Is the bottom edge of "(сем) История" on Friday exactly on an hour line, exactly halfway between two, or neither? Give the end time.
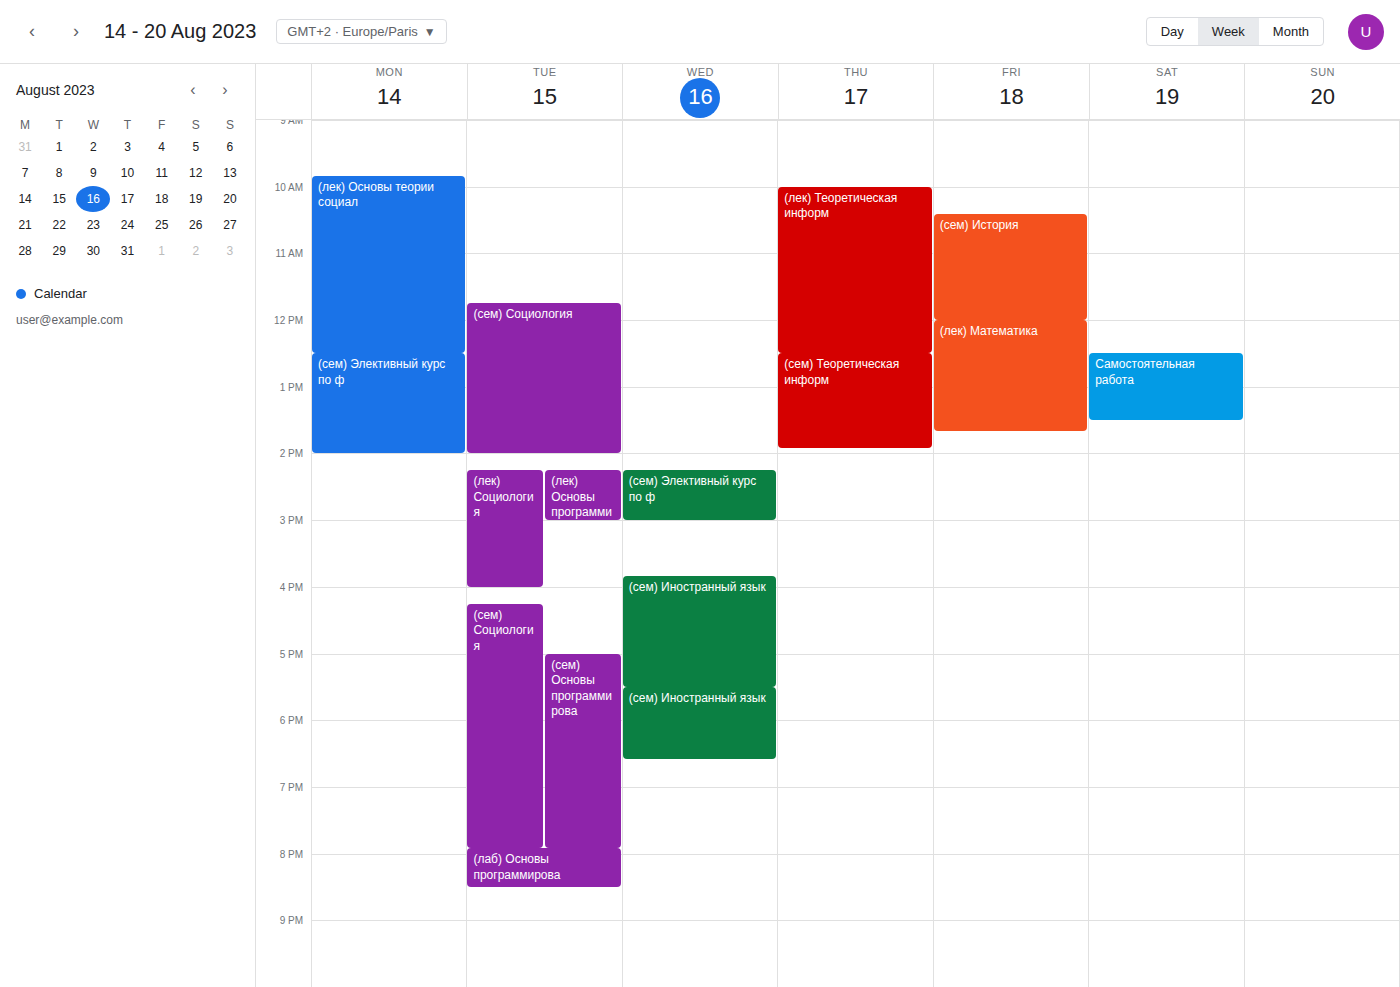
12:00 PM -- exactly on the 12 PM line.